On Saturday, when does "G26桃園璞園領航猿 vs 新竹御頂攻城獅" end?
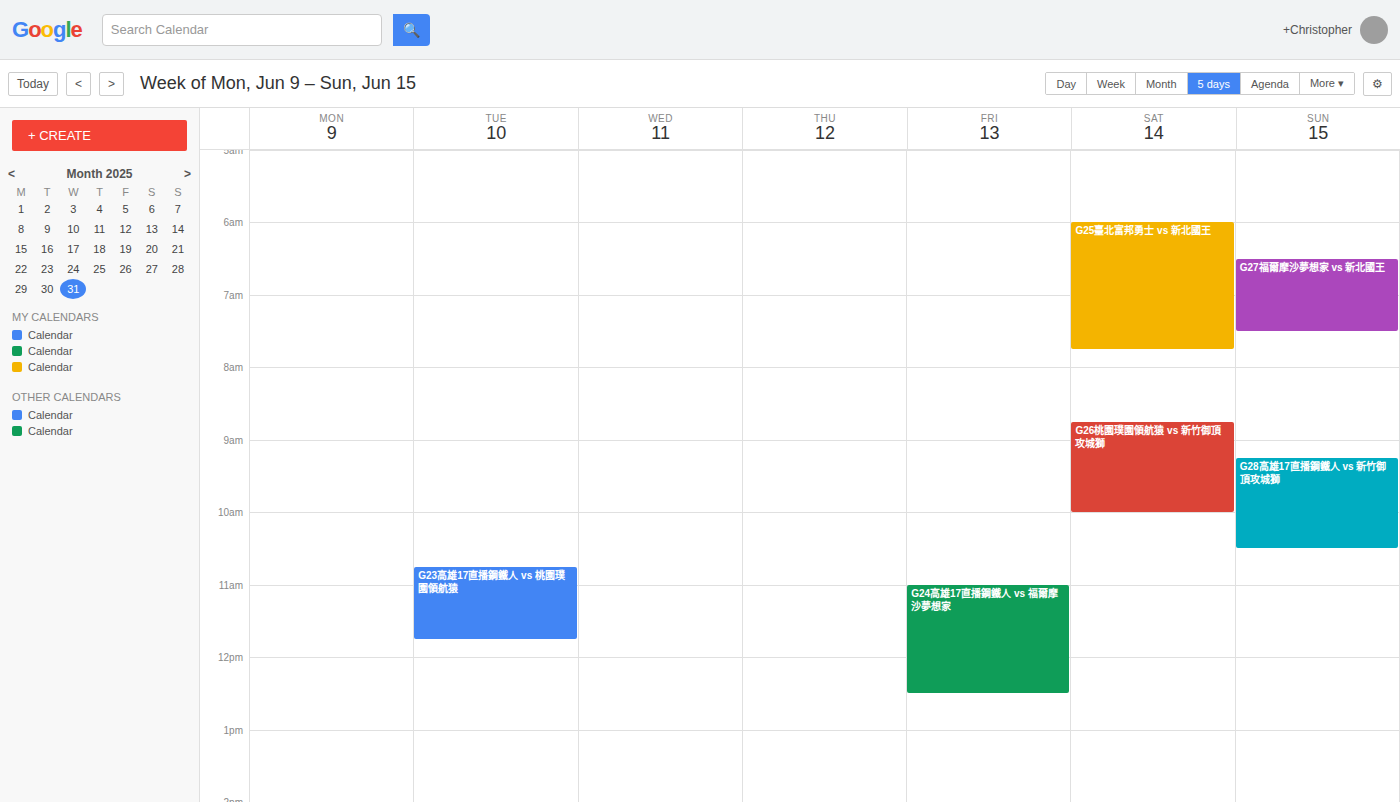
10:00 AM